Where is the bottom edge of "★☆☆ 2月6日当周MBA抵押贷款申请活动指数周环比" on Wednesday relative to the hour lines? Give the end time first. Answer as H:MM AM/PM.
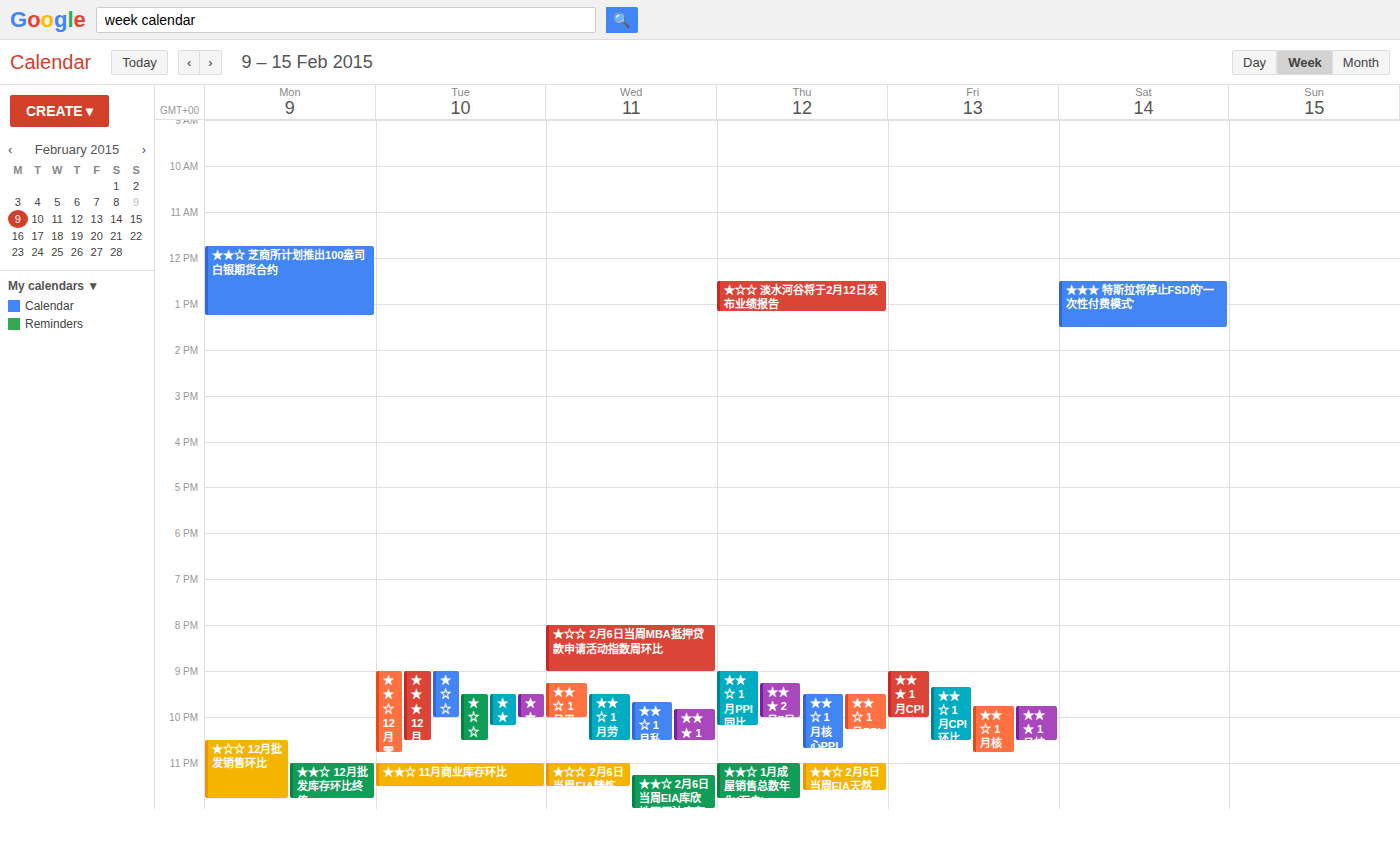
9:00 PM -- exactly on the 9 PM line.